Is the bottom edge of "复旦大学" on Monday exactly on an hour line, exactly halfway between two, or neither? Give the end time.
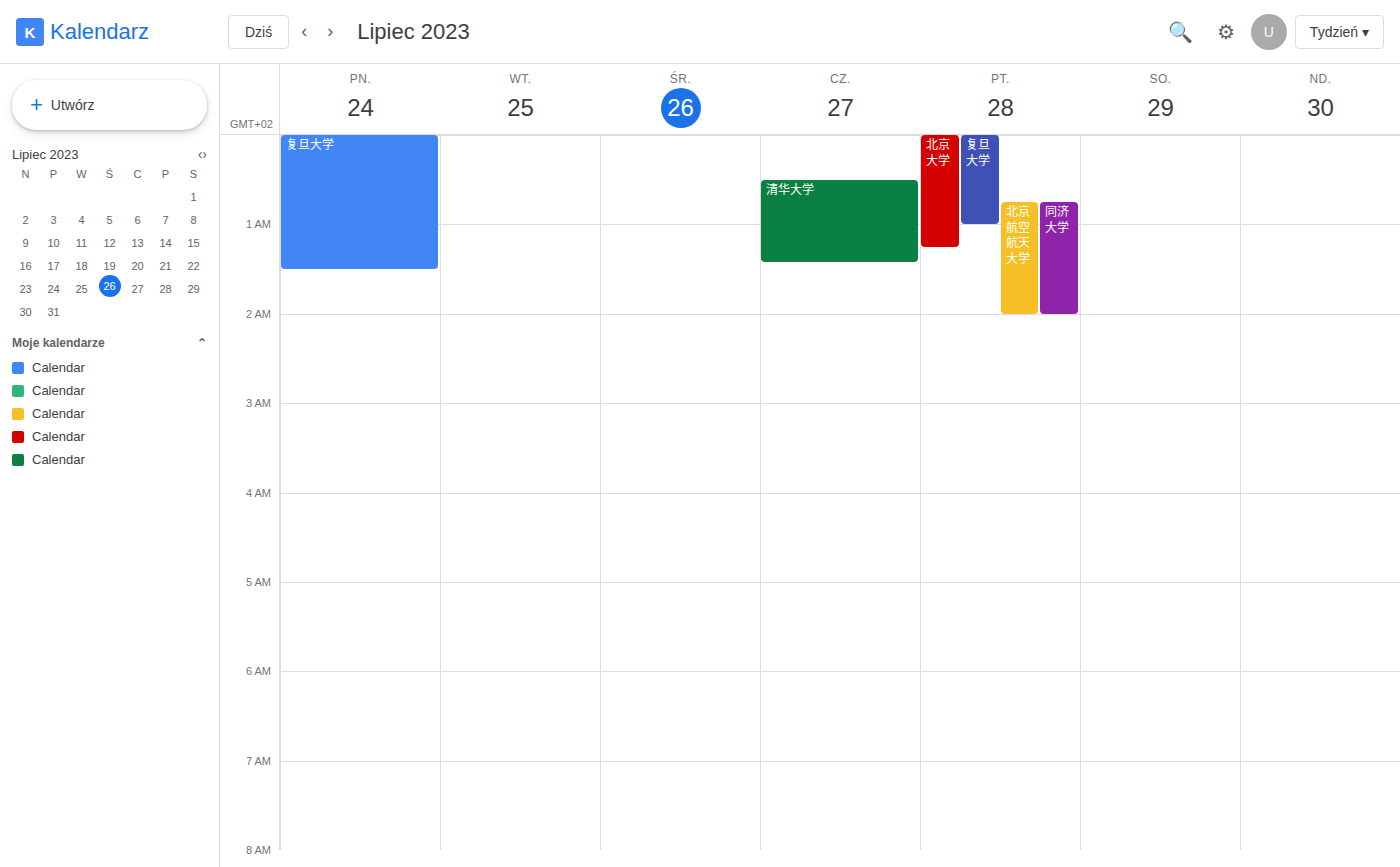
01:30 -- halfway between the 01:00 and 02:00 lines.